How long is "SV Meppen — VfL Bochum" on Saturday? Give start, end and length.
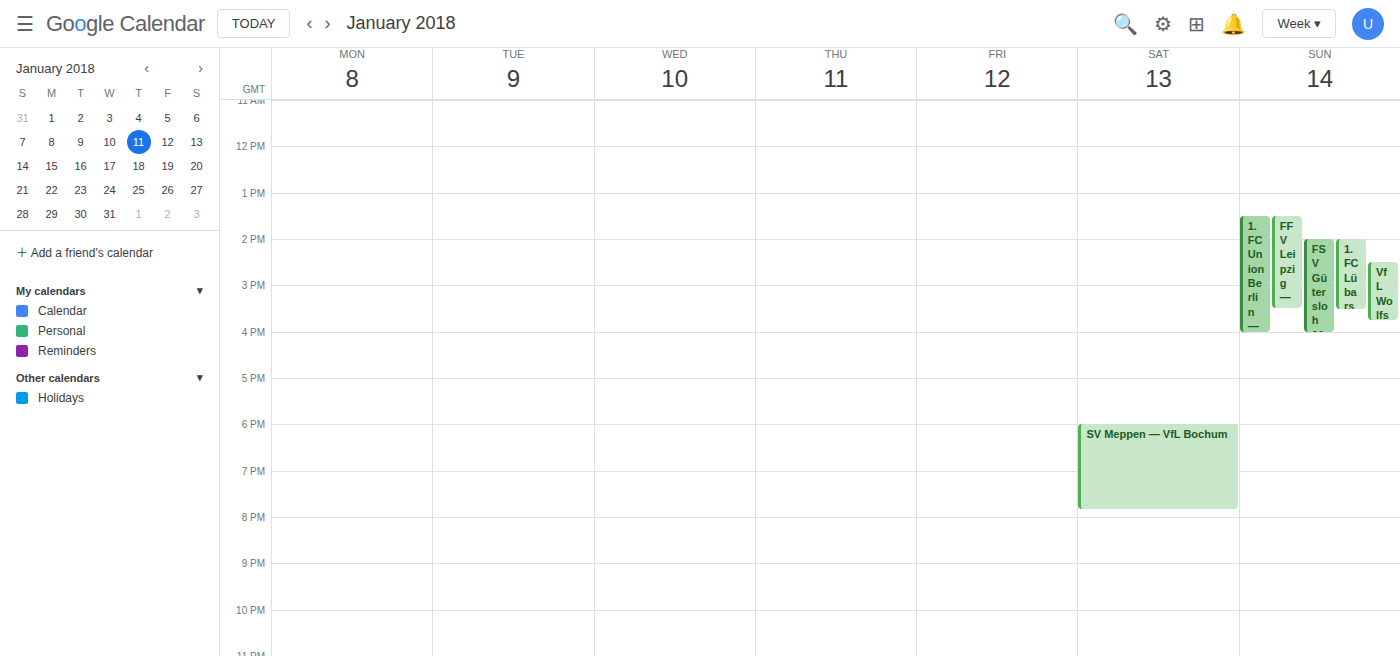
6:00 PM to 7:50 PM, 1 hour 50 minutes